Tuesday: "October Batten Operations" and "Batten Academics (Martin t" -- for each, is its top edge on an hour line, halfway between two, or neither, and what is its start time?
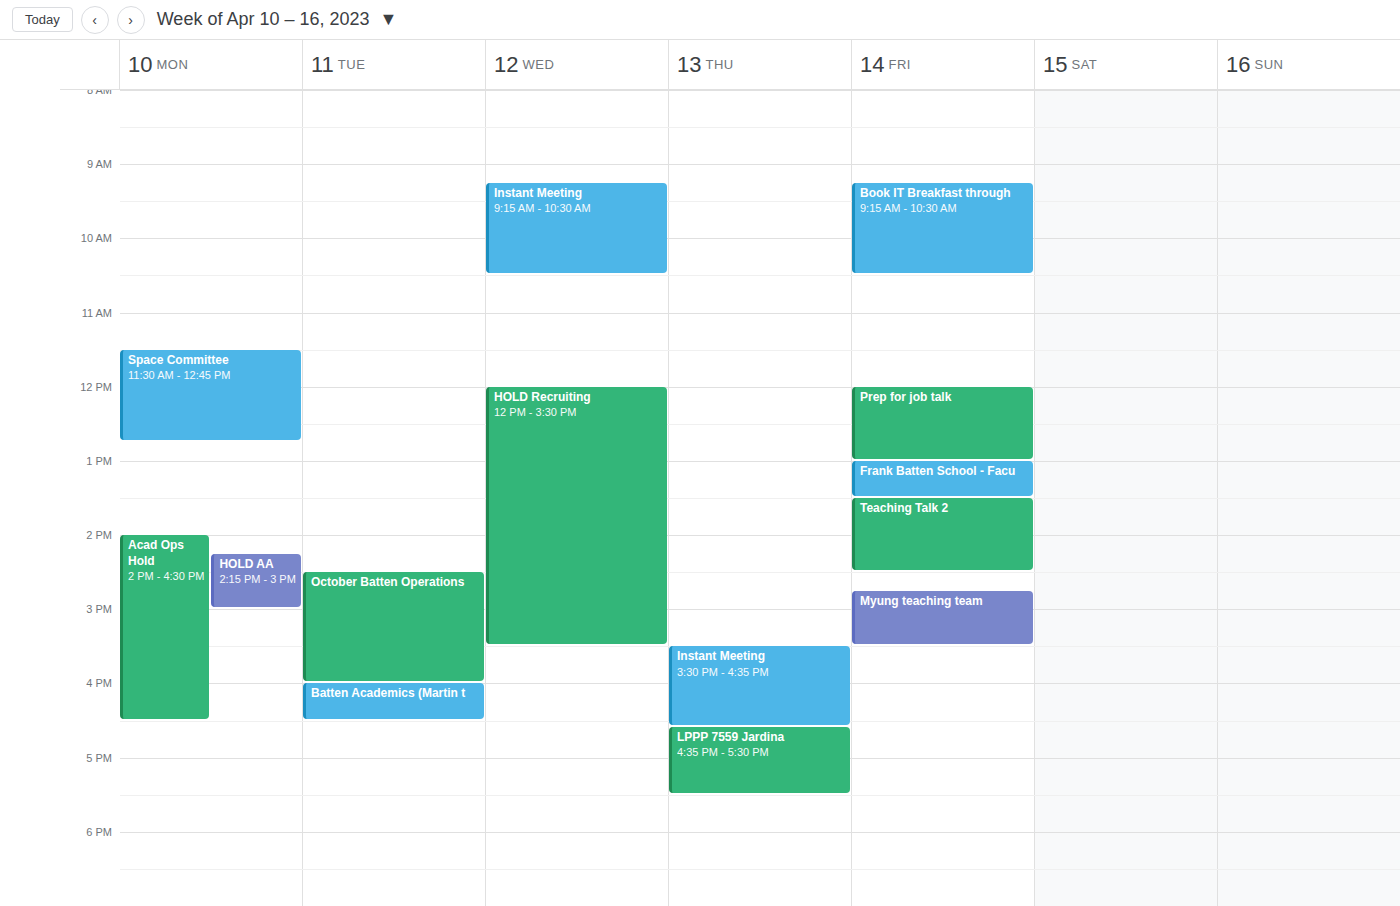
"October Batten Operations": 2:30 PM, halfway between the 2 PM and 3 PM lines. "Batten Academics (Martin t": 4:00 PM, exactly on the 4 PM line.